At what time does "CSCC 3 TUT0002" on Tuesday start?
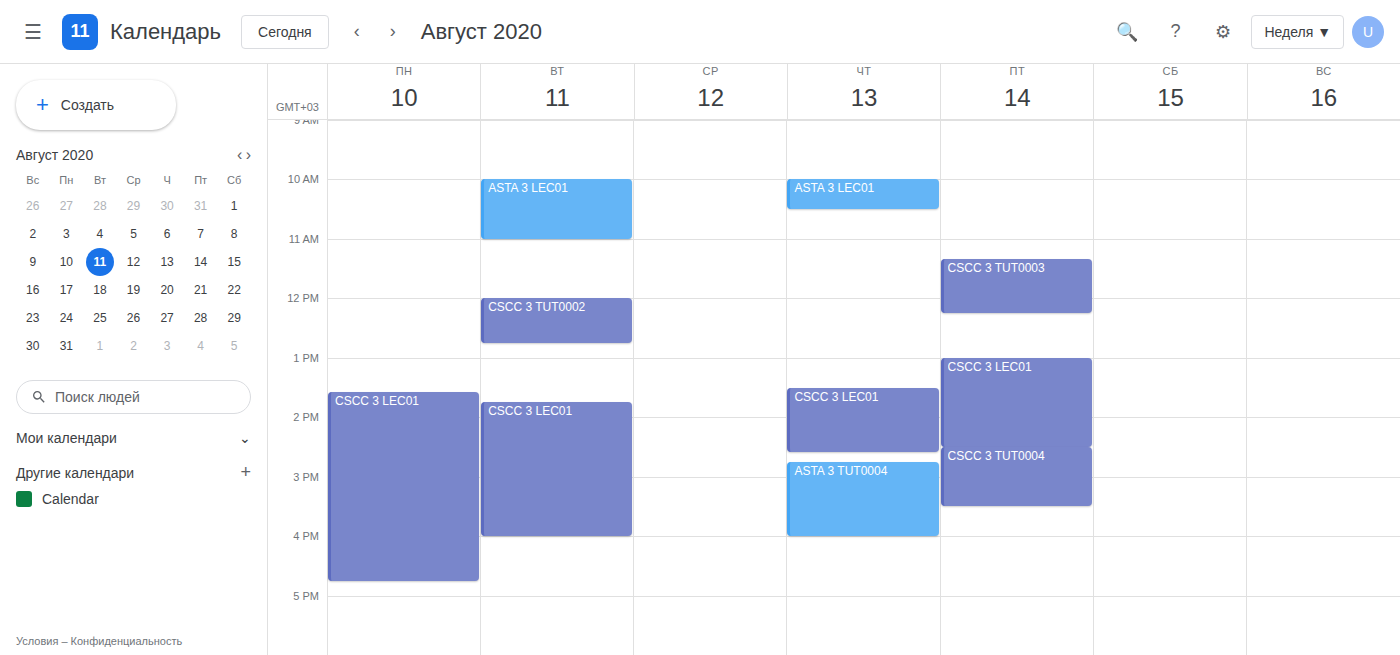
12:00 PM